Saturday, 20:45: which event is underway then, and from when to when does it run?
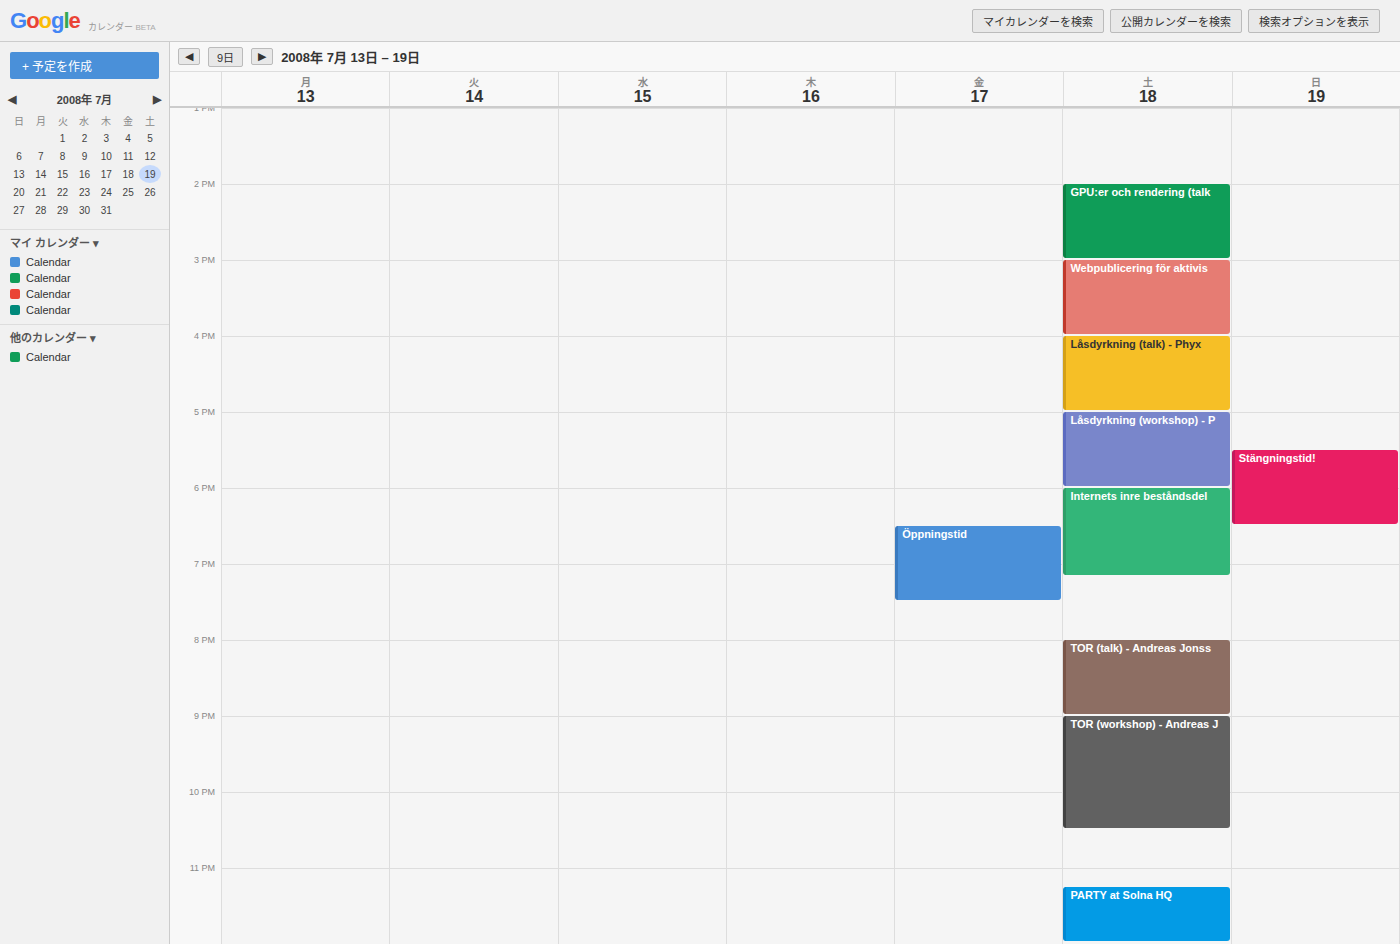
"TOR (talk) - Andreas Jonss", 20:00 to 21:00